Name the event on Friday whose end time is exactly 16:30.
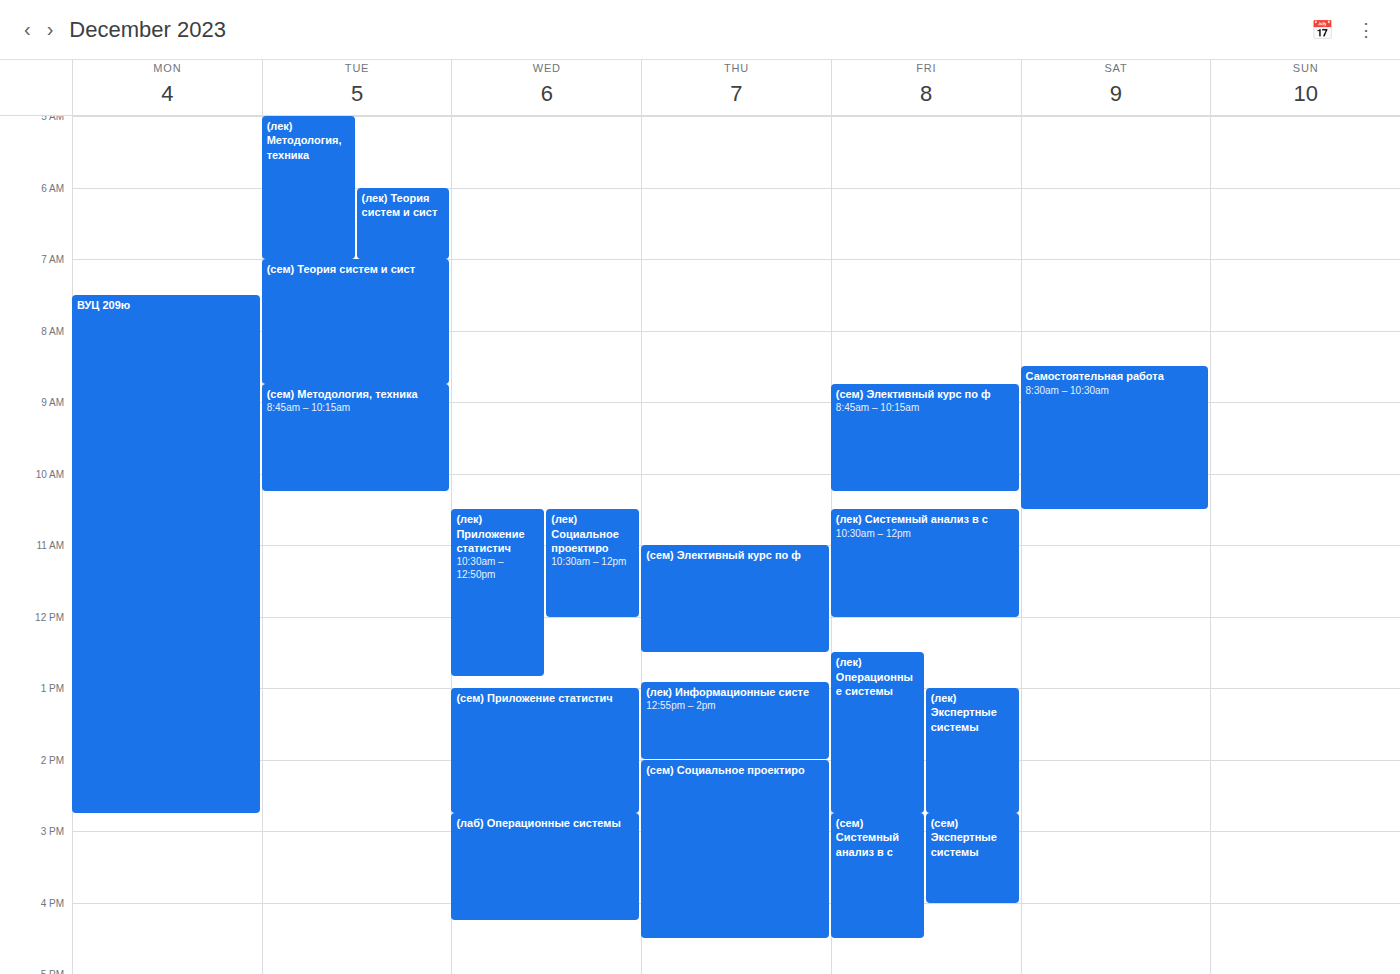
"(сем) Системный анализ в с"